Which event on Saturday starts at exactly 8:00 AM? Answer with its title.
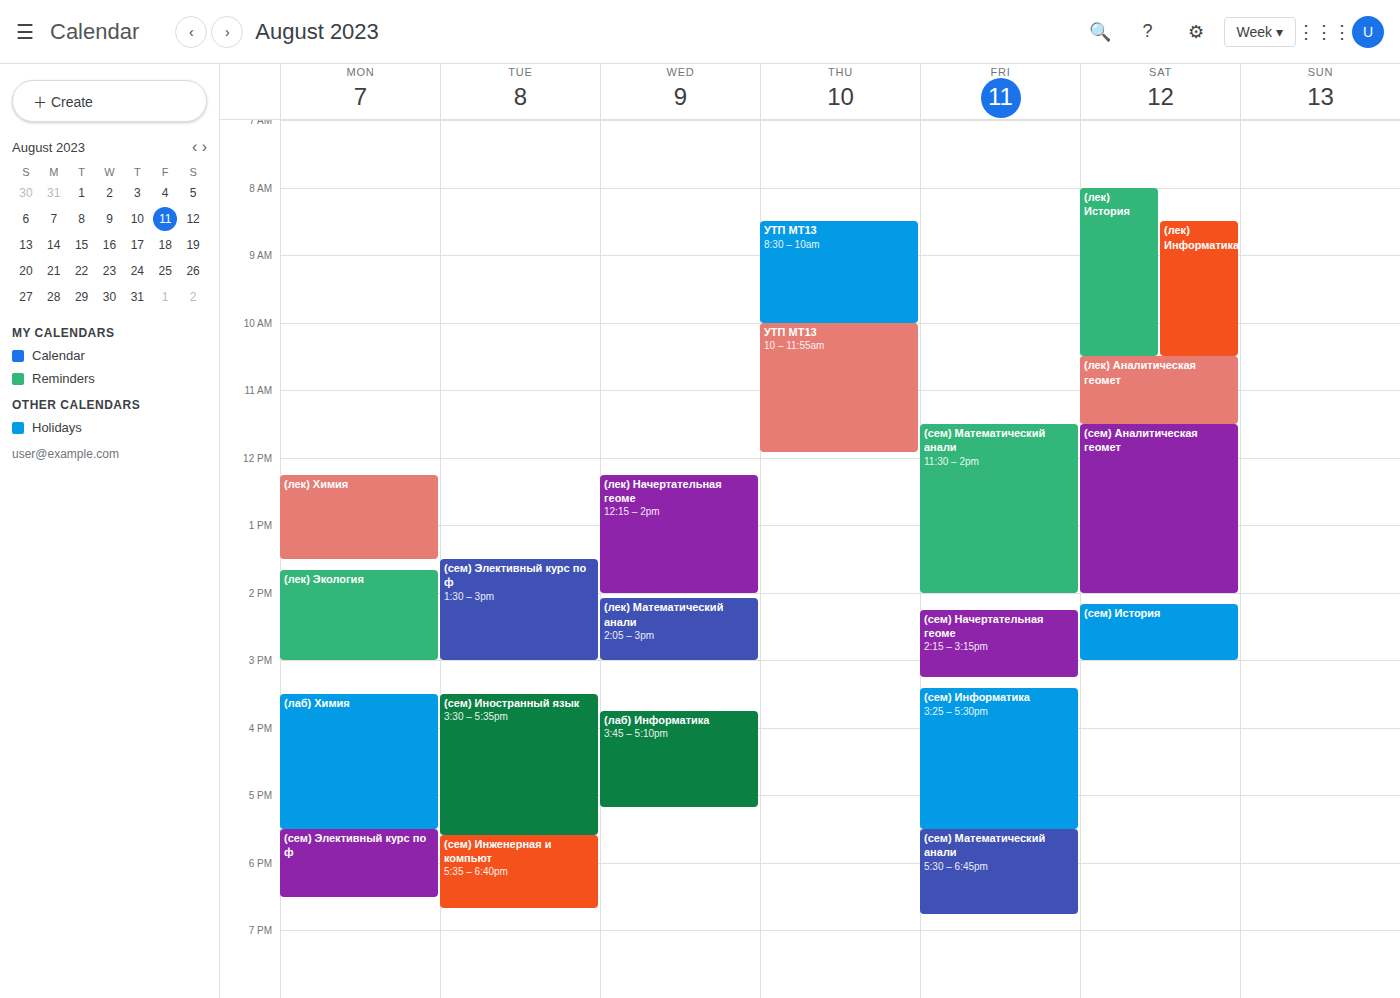
"(лек) История"